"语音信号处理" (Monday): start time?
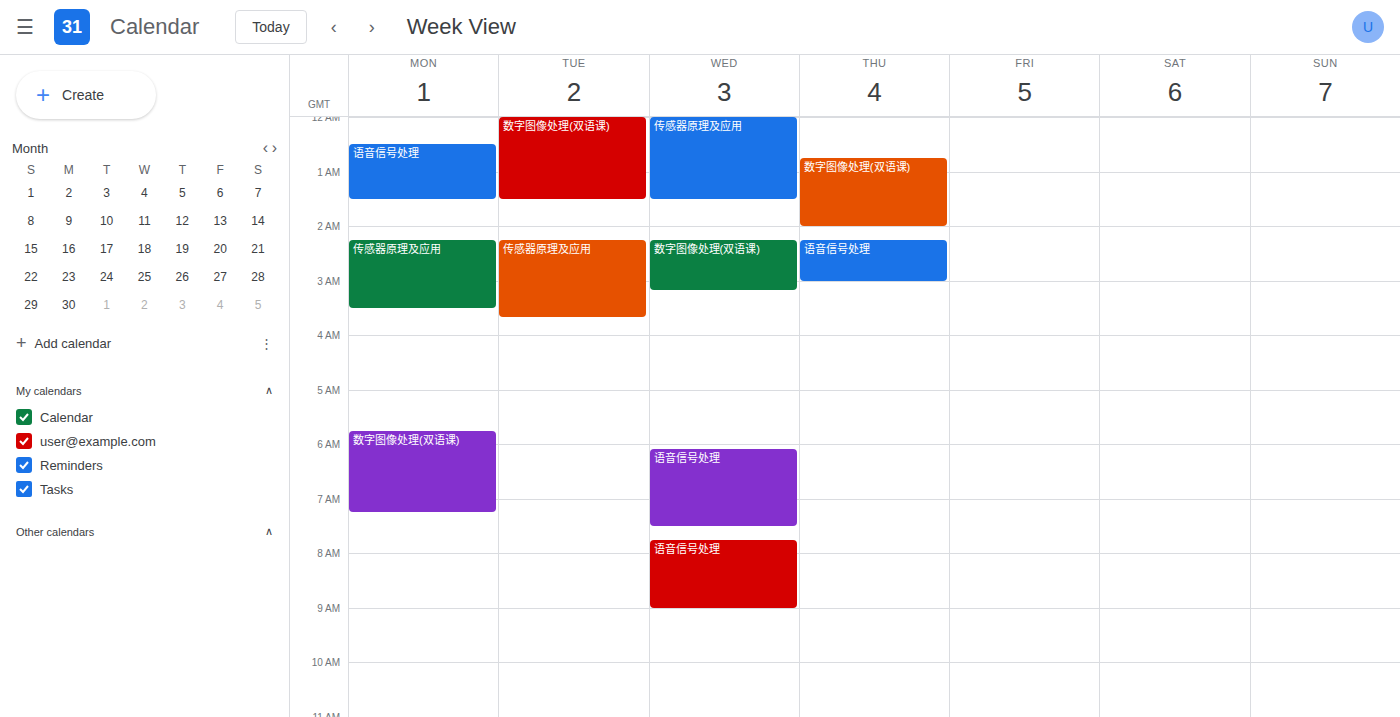
12:30 AM